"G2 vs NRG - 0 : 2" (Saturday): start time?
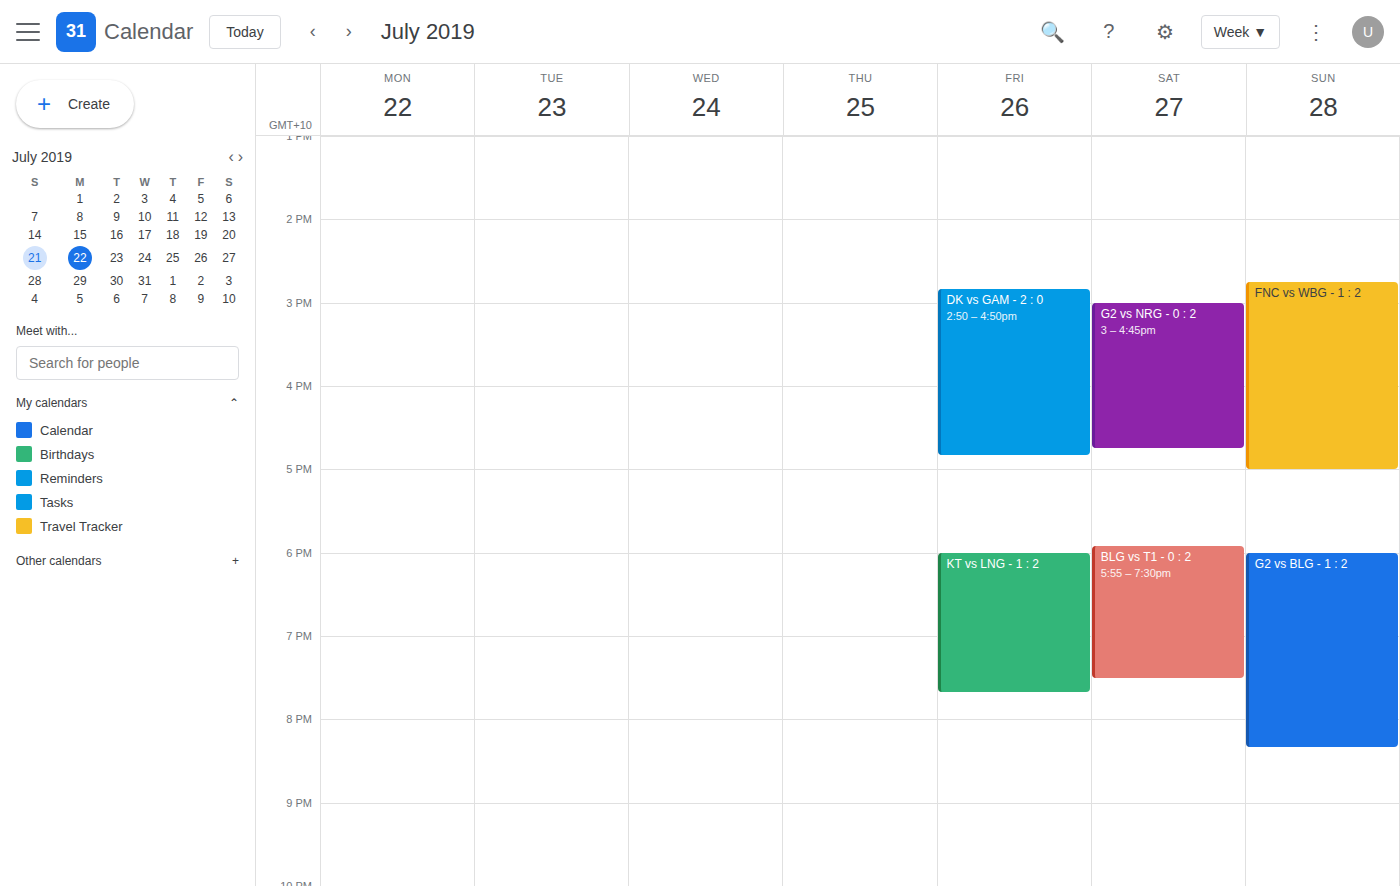
3:00 PM